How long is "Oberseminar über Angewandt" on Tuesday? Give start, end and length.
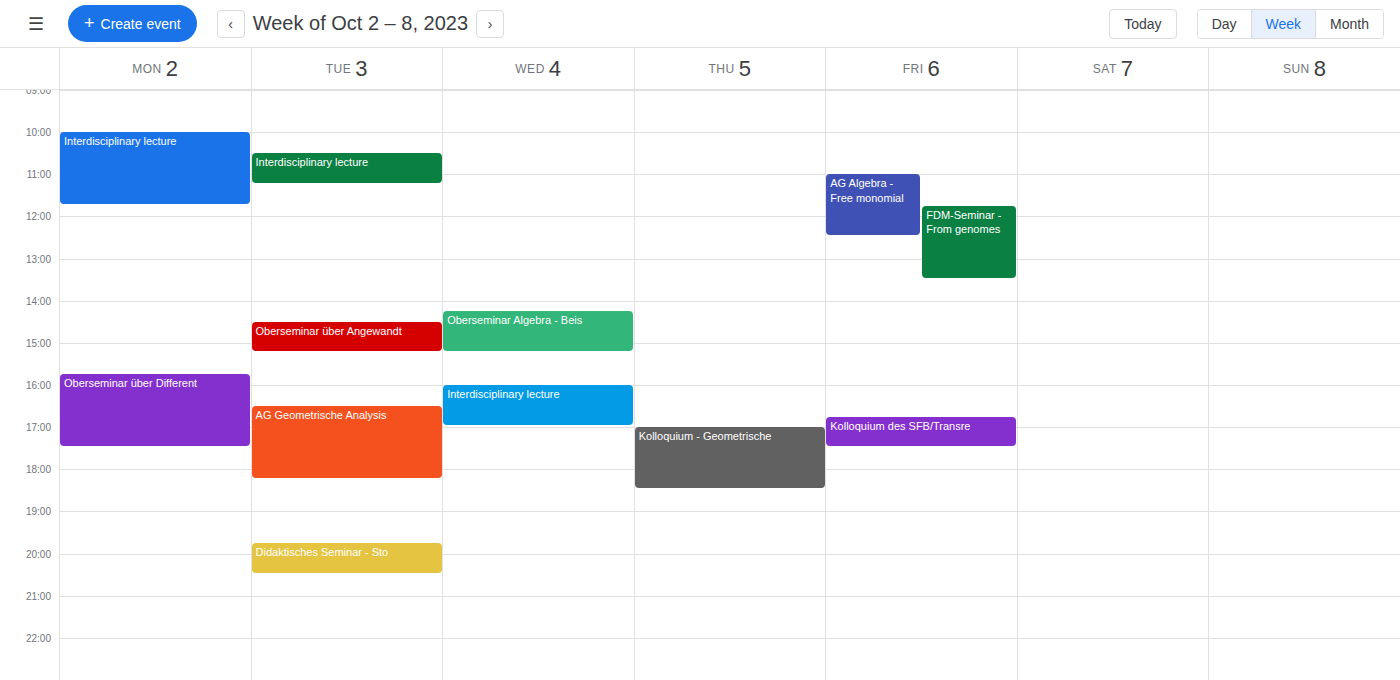
2:30 PM to 3:15 PM, 45 minutes